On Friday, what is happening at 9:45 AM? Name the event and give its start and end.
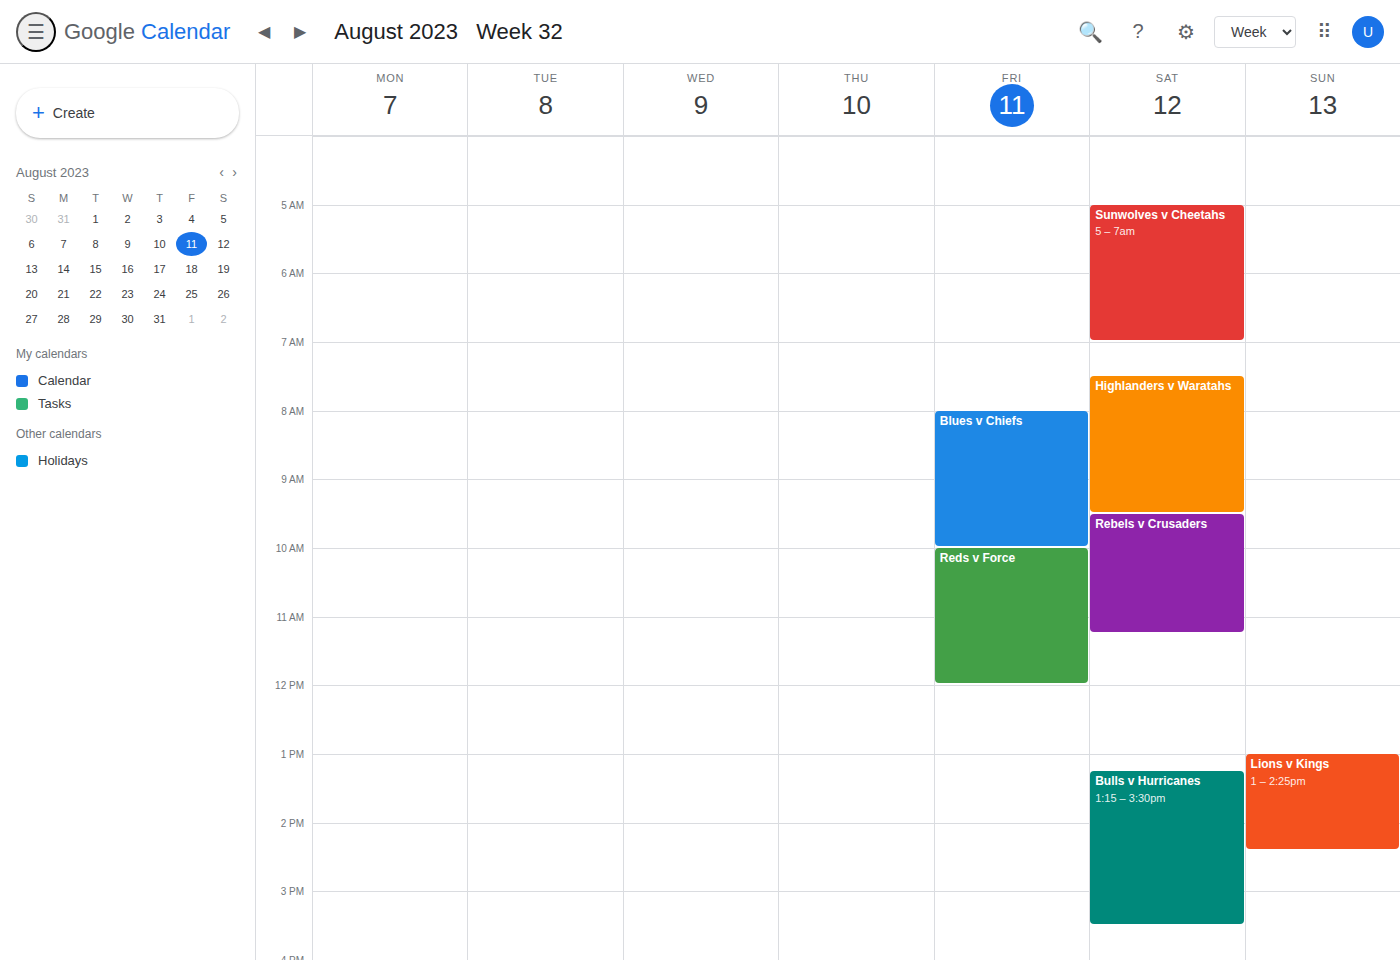
"Blues v Chiefs", 8:00 AM to 10:00 AM